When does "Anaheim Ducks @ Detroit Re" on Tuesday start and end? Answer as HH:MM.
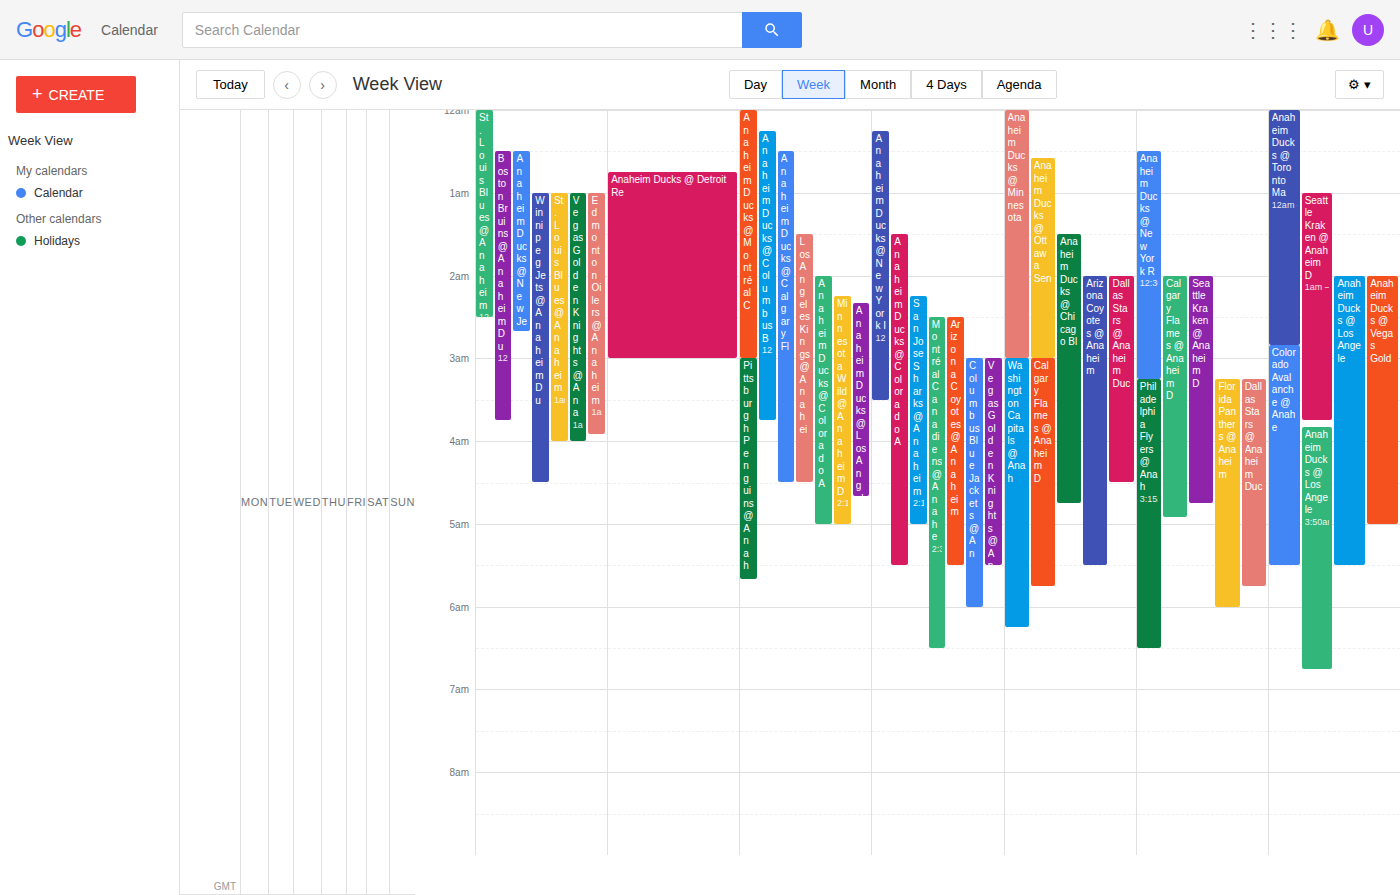
00:45 to 03:00